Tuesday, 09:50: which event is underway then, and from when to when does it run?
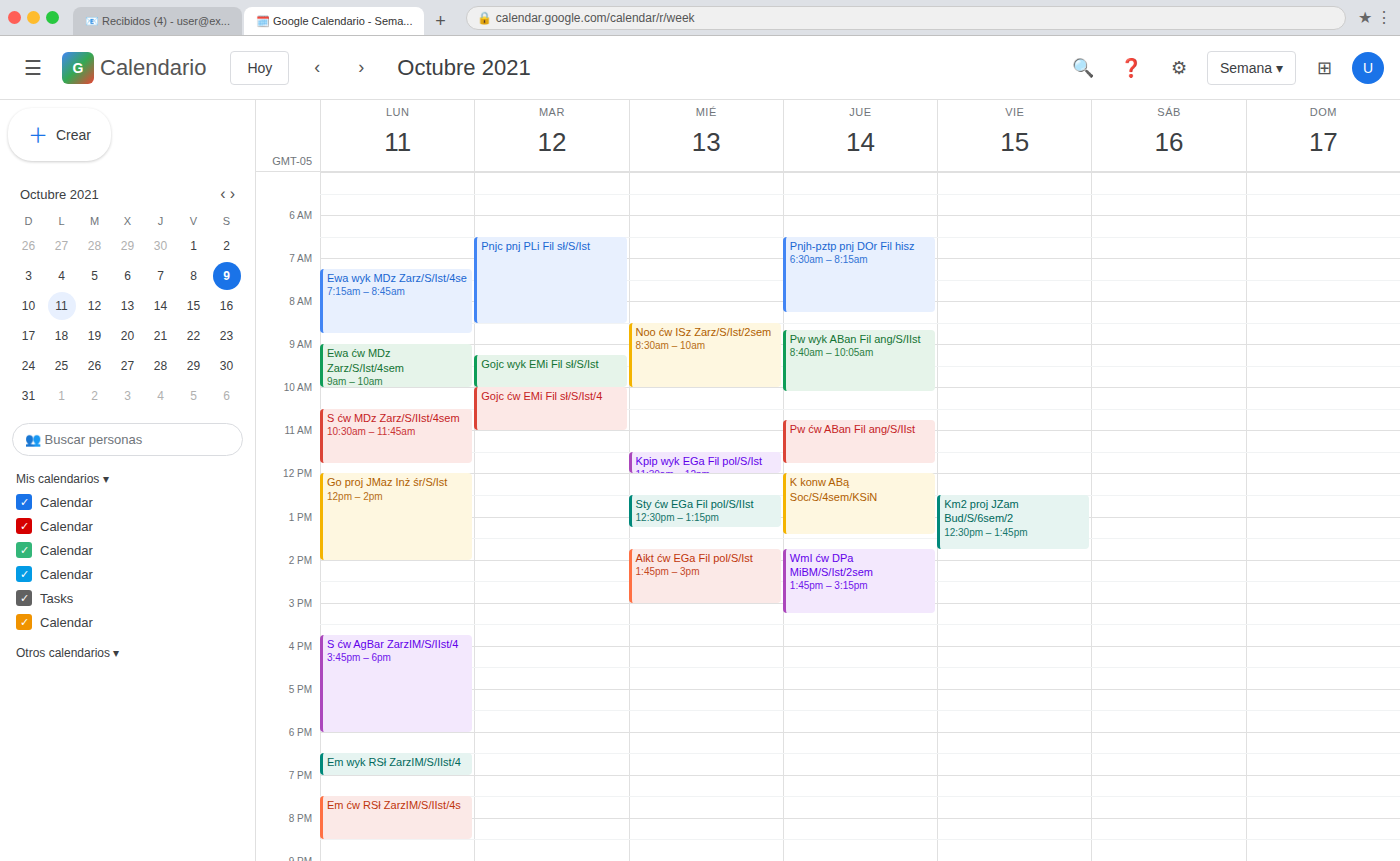
"Gojc wyk EMi Fil sł/S/Ist", 09:15 to 10:00